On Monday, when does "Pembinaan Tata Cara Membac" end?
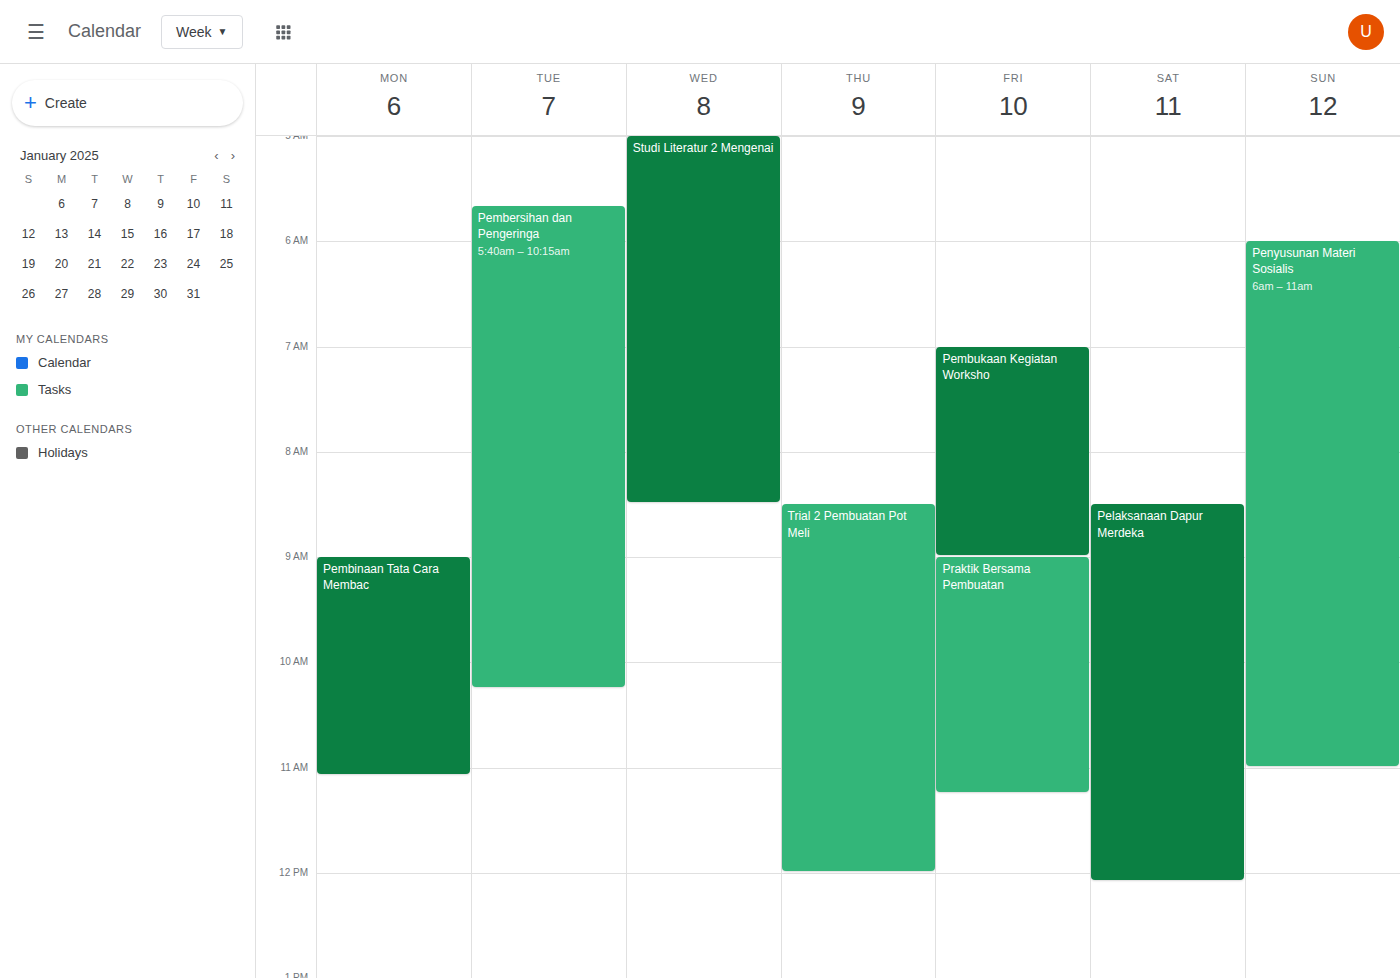
11:05 AM